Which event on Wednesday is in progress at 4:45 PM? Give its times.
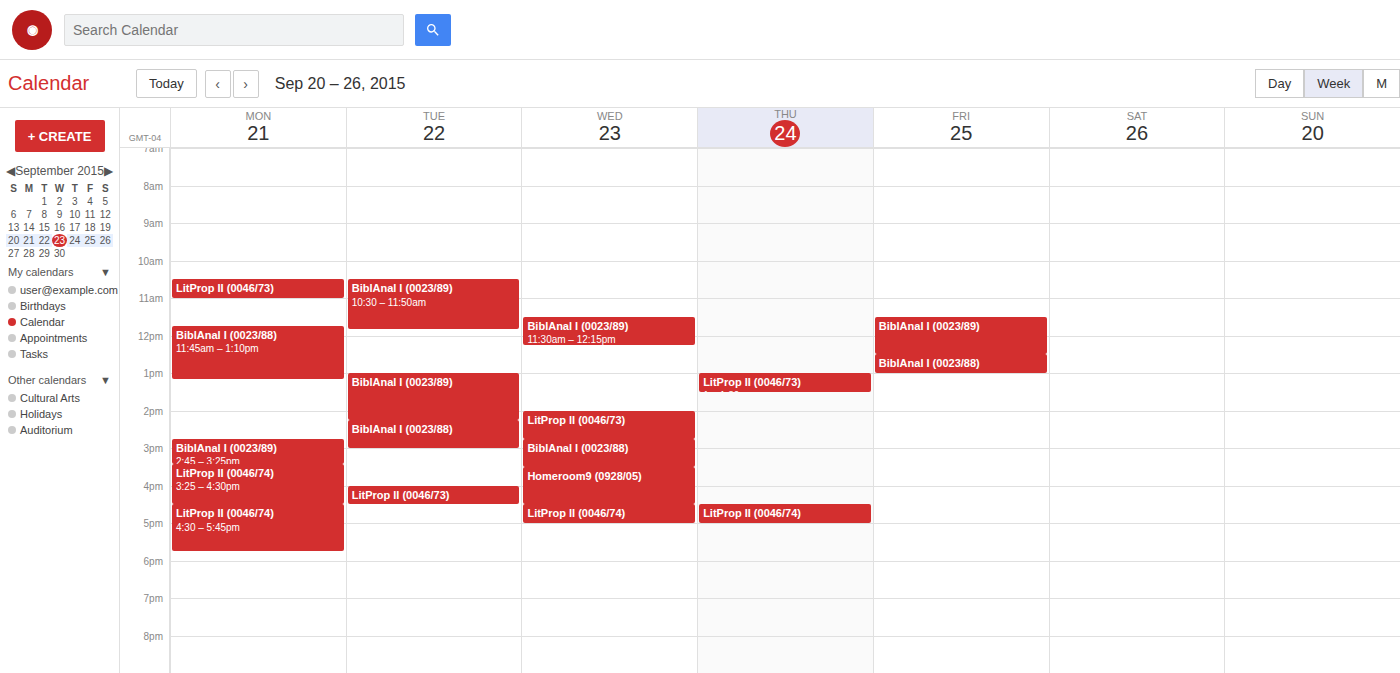
"LitProp II (0046/74)", 4:30 PM to 5:00 PM